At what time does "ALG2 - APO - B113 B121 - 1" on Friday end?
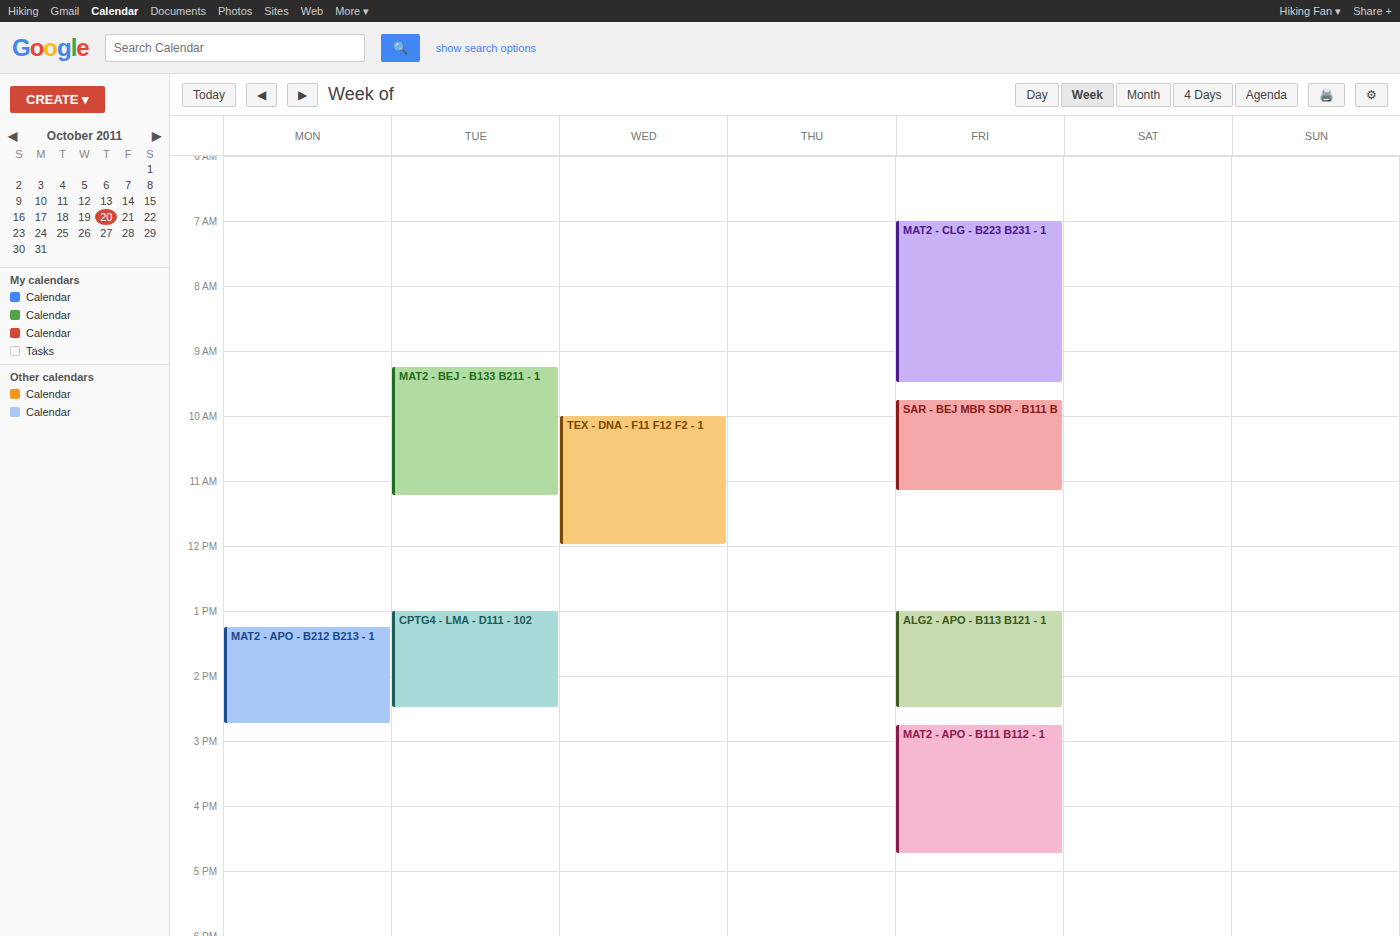
2:30 PM